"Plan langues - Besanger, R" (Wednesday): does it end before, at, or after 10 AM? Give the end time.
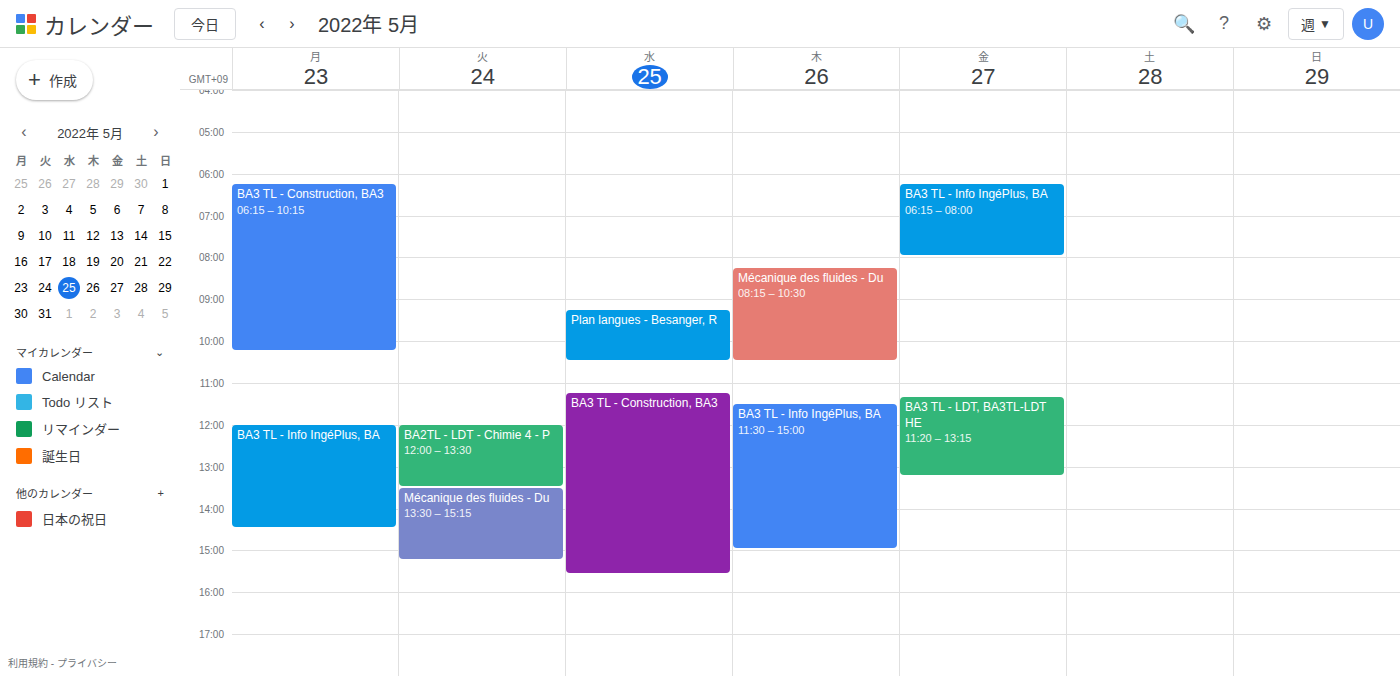
10:30 AM -- after 10 AM, 30 minutes below the 10 AM line.